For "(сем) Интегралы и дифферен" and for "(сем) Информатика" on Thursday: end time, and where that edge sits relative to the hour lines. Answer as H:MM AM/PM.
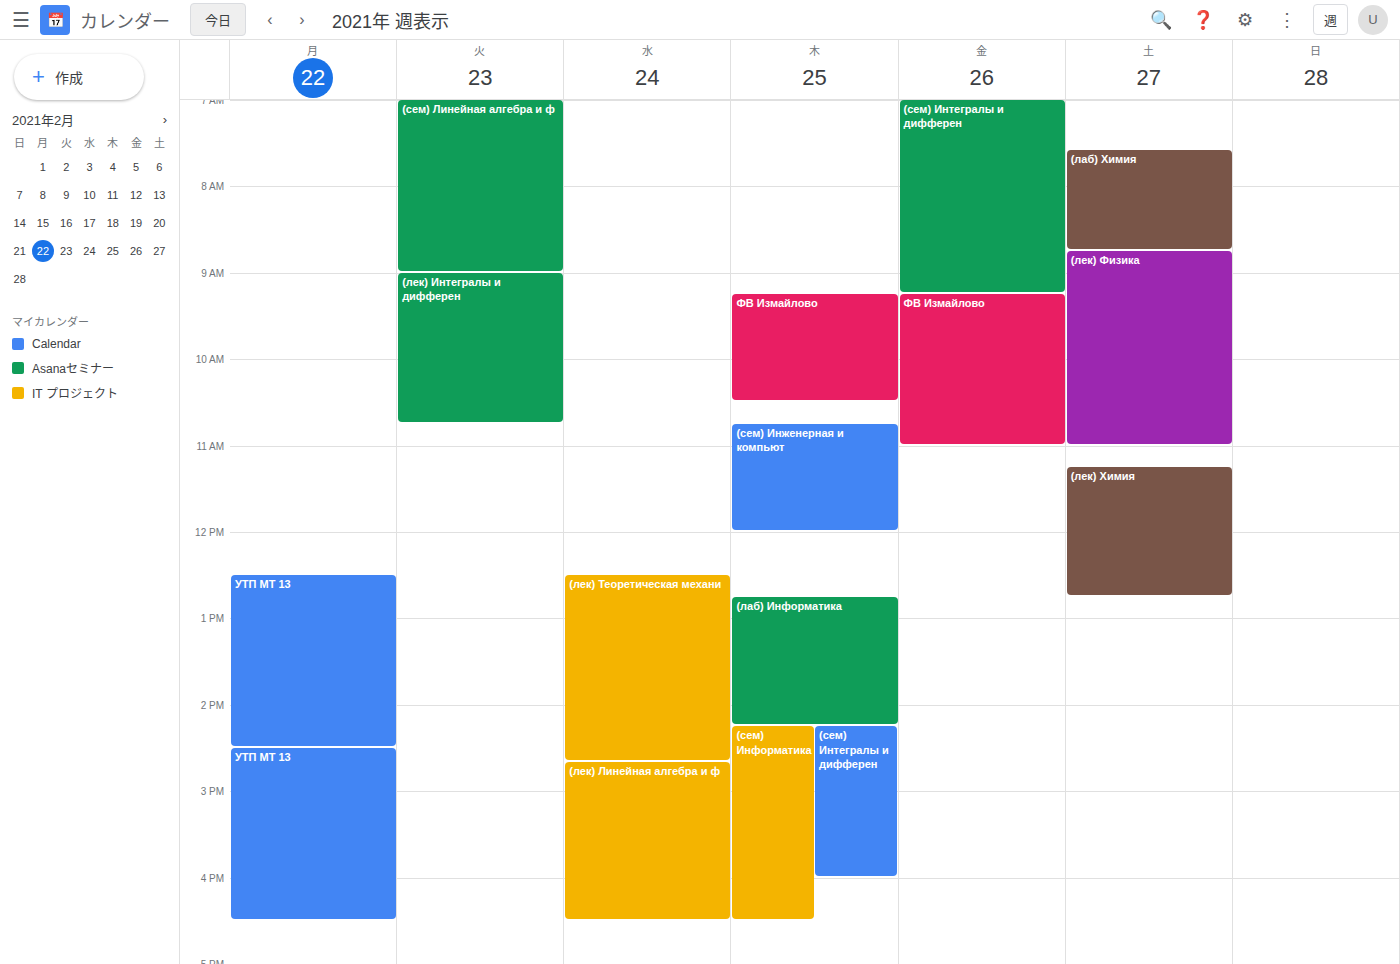
"(сем) Интегралы и дифферен": 4:00 PM, exactly on the 4 PM line. "(сем) Информатика": 4:30 PM, halfway between the 4 PM and 5 PM lines.